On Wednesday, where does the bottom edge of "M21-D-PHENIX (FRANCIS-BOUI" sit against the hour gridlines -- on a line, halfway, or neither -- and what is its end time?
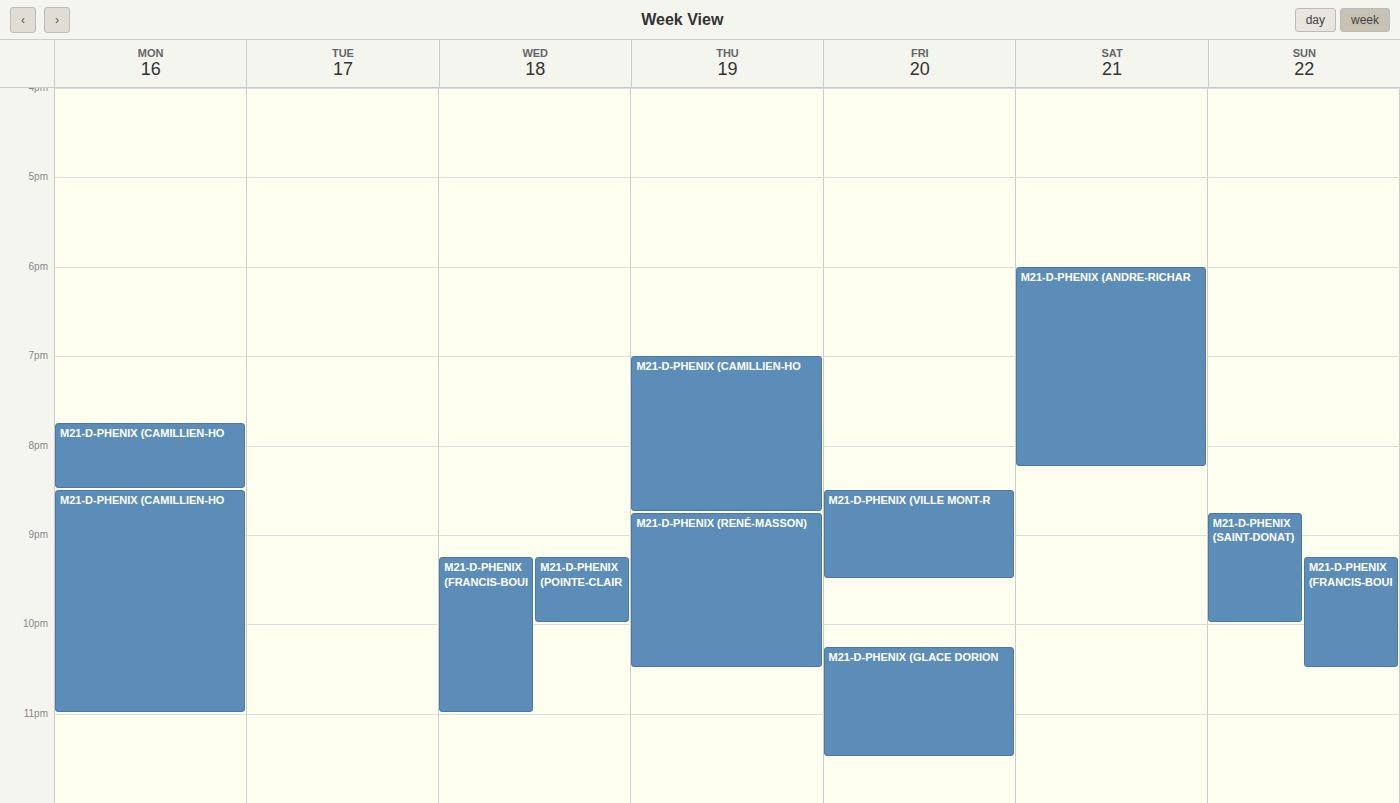
23:00 -- exactly on the 23:00 line.